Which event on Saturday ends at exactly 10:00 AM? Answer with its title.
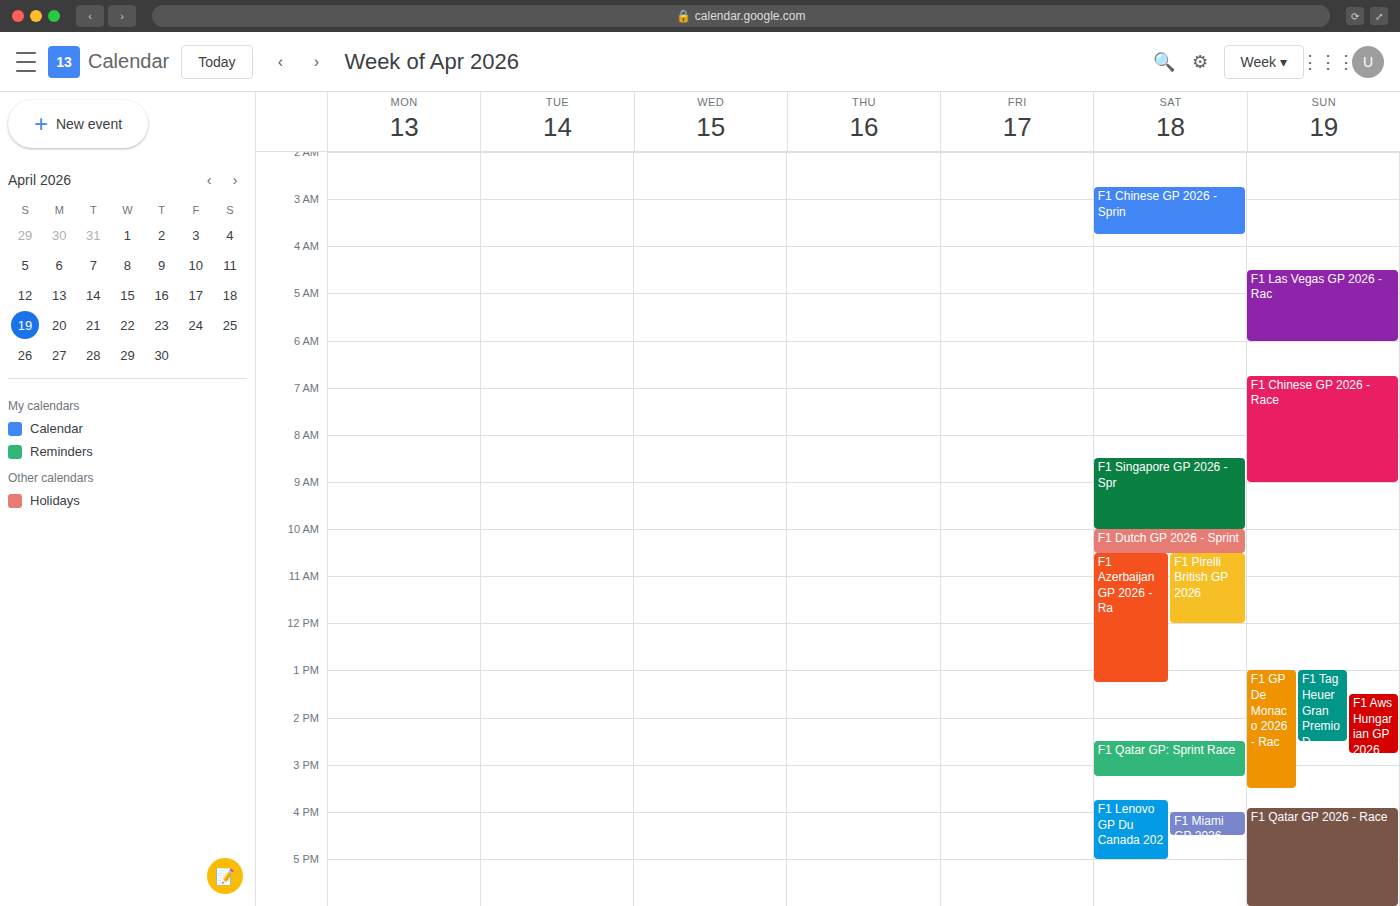
"F1 Singapore GP 2026 - Spr"